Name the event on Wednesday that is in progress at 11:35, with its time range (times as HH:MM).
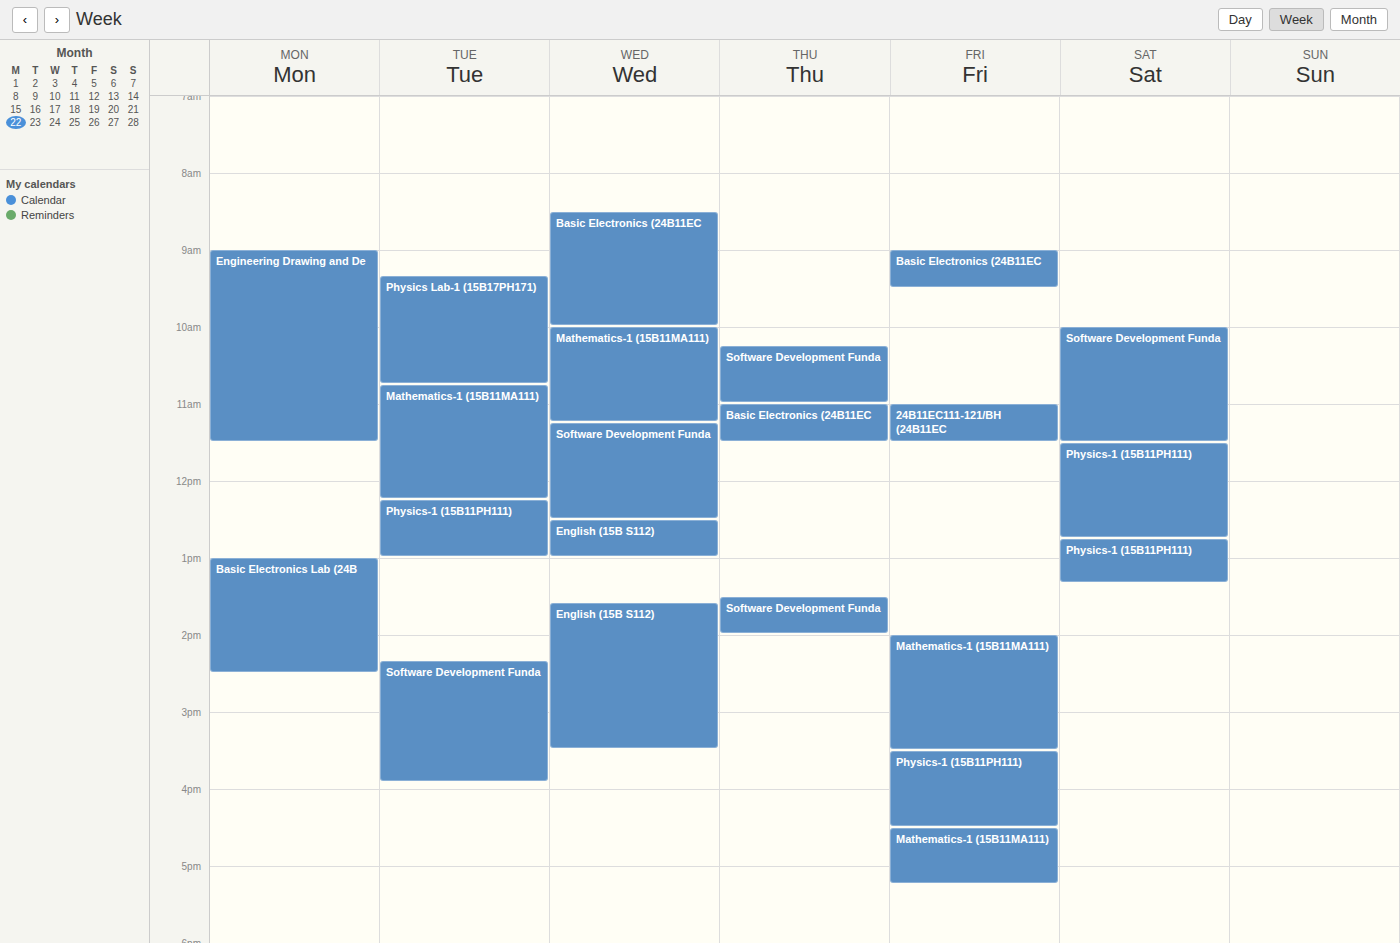
"Software Development Funda", 11:15 to 12:30